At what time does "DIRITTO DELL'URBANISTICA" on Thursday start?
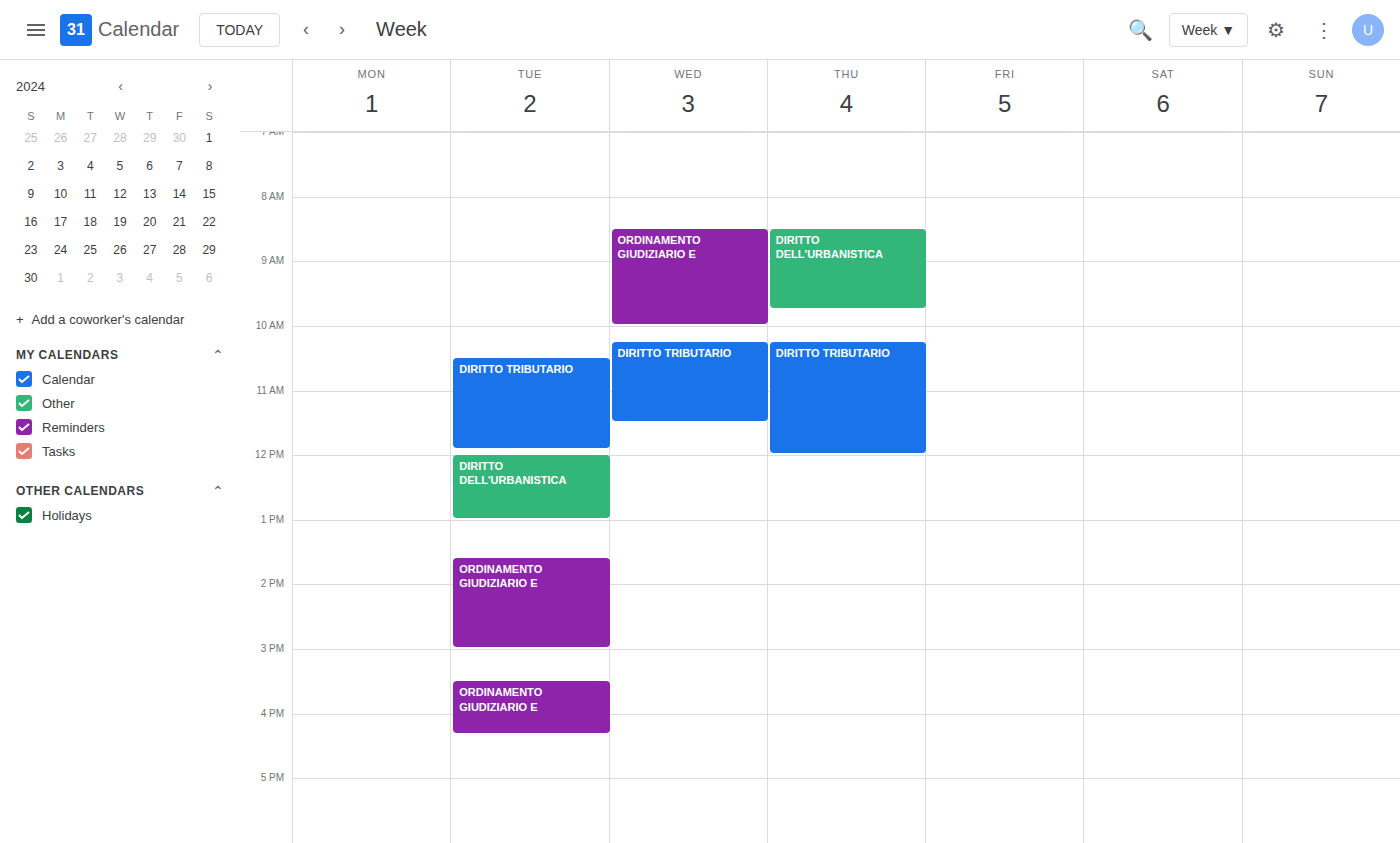
8:30 AM